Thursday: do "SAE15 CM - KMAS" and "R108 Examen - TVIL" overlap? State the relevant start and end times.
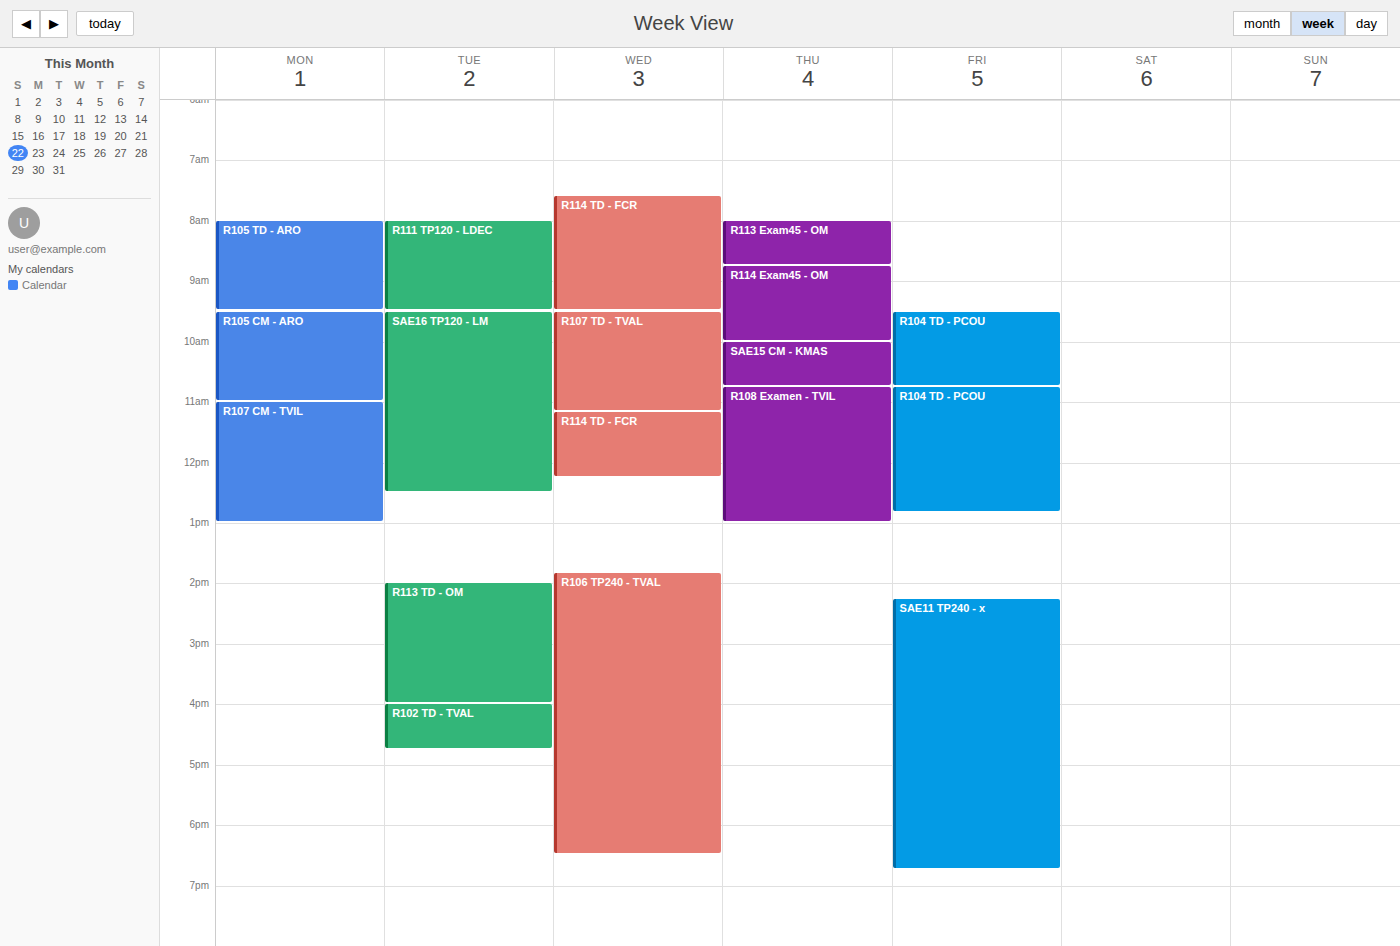
"SAE15 CM - KMAS" ends at 10:45, exactly when "R108 Examen - TVIL" starts -- they touch but do not overlap.